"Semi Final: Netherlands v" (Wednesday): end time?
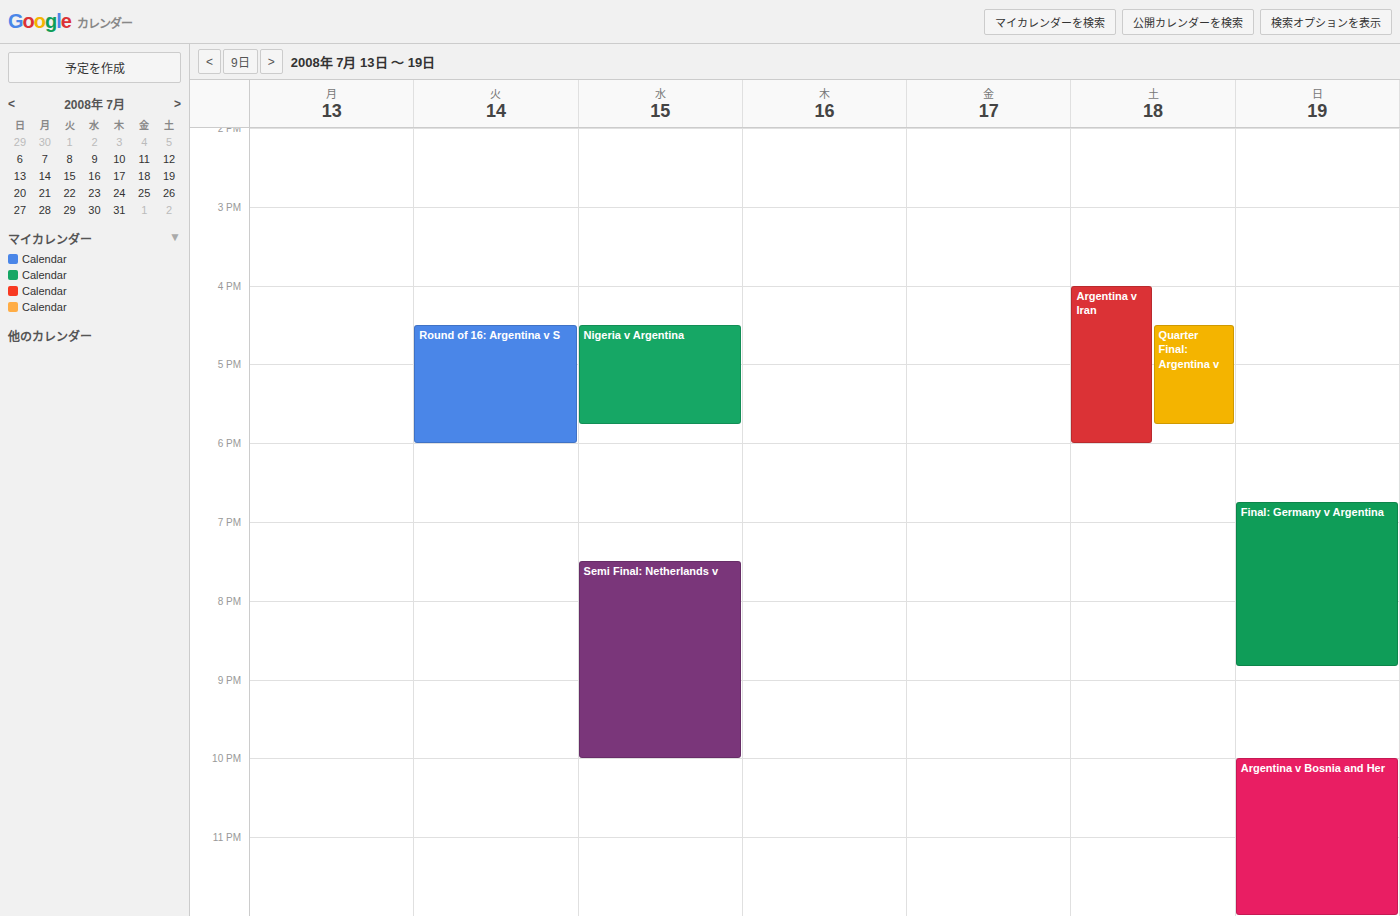
10:00 PM